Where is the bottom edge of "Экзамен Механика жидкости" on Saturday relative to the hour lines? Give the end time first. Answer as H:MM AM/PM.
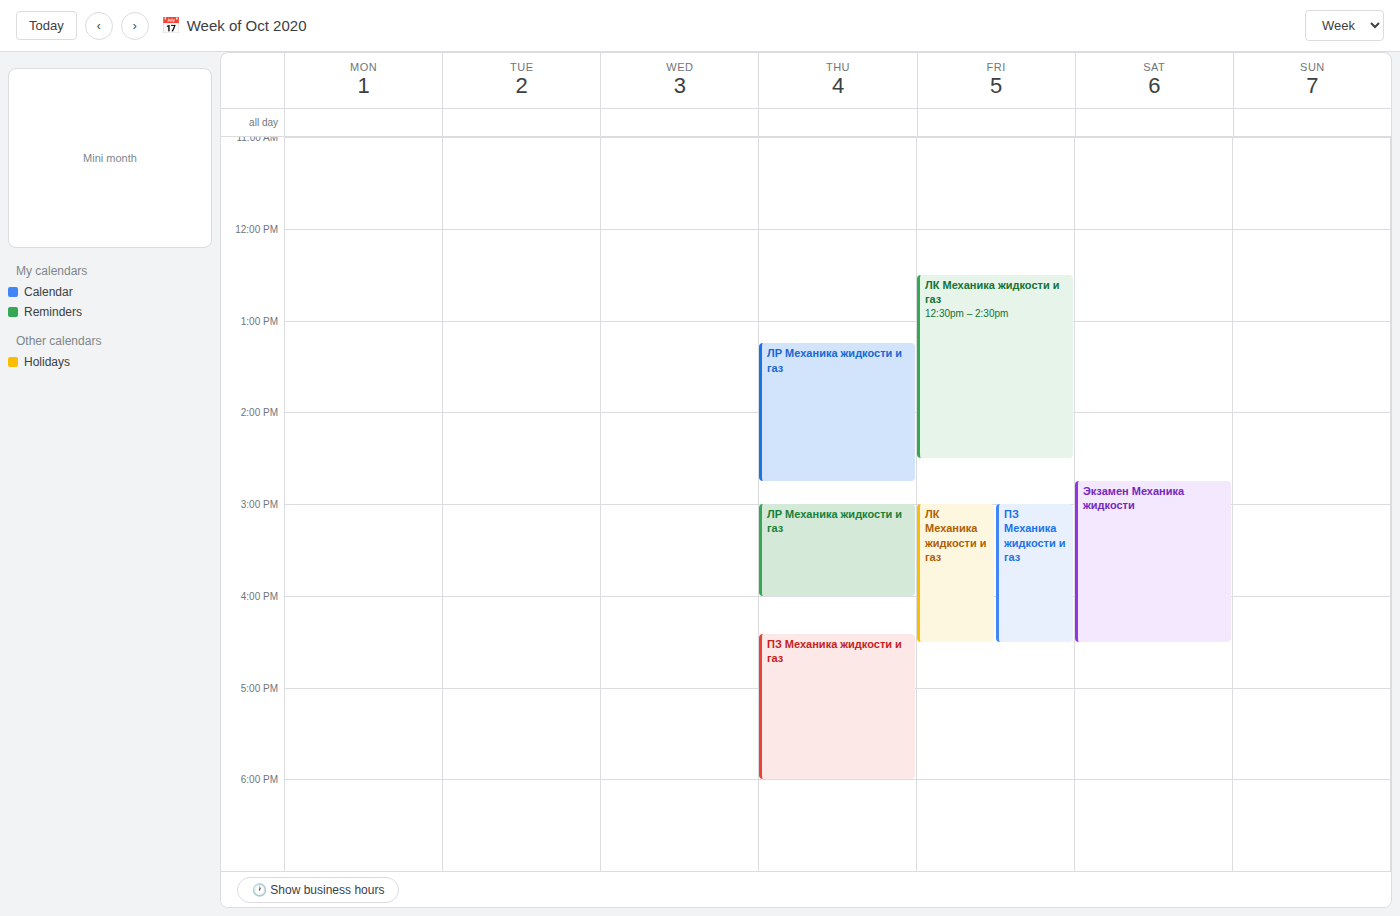
4:30 PM -- halfway between the 4 PM and 5 PM lines.